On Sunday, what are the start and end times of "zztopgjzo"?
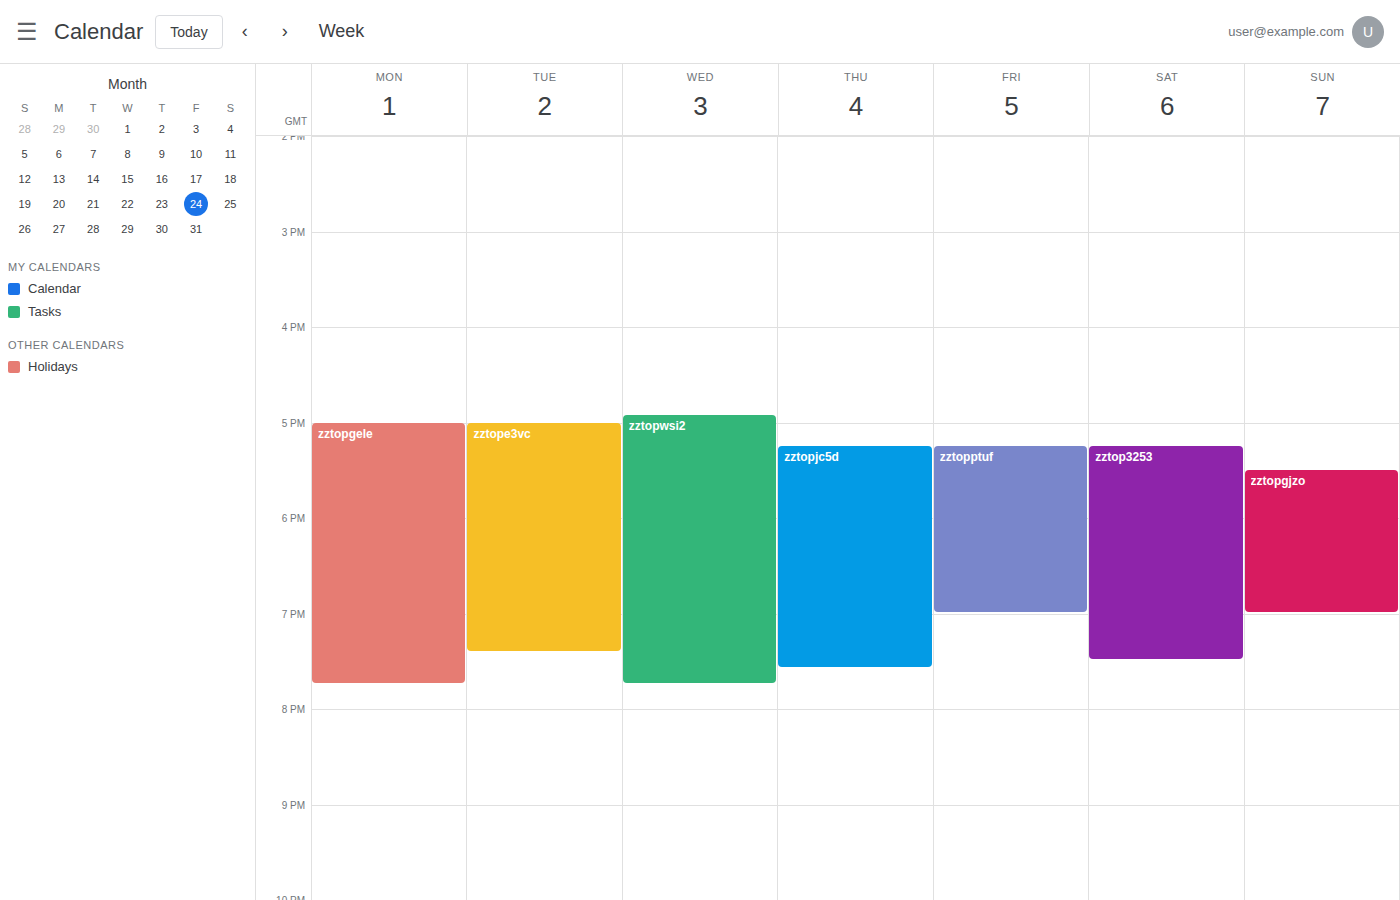
5:30 PM to 7:00 PM